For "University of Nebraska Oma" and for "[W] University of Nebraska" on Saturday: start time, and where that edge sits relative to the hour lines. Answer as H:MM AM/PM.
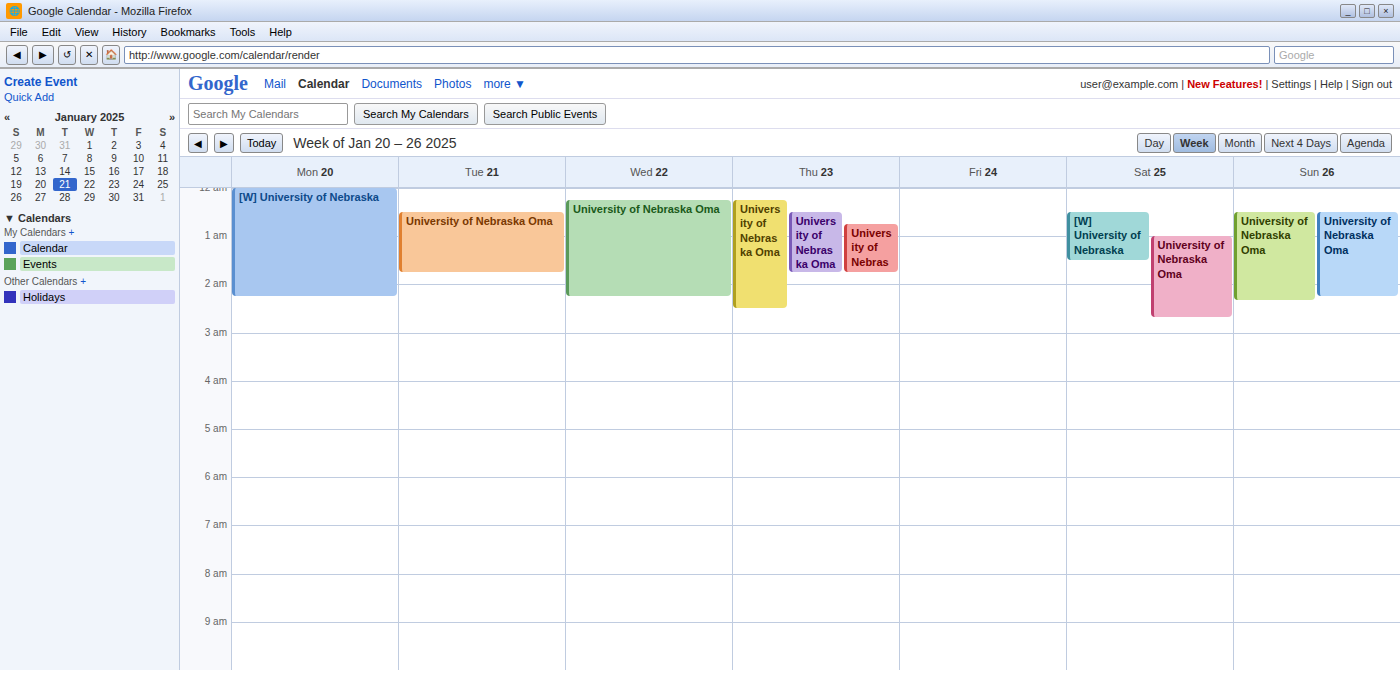
"University of Nebraska Oma": 1:00 AM, exactly on the 1 AM line. "[W] University of Nebraska": 12:30 AM, halfway between the 12 AM and 1 AM lines.